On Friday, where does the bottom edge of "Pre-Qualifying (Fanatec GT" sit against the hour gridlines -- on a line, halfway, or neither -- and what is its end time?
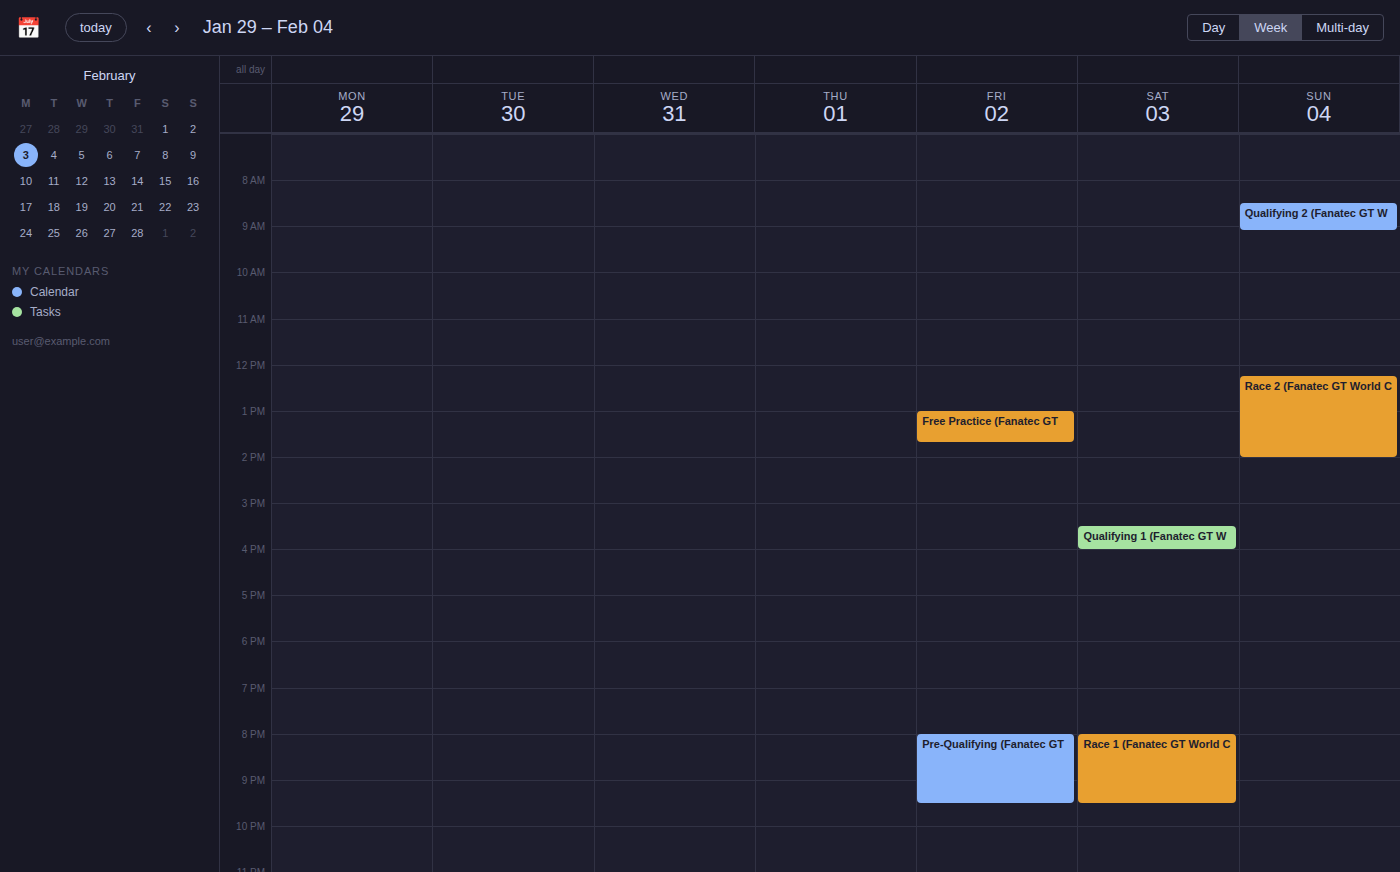
21:30 -- halfway between the 21:00 and 22:00 lines.